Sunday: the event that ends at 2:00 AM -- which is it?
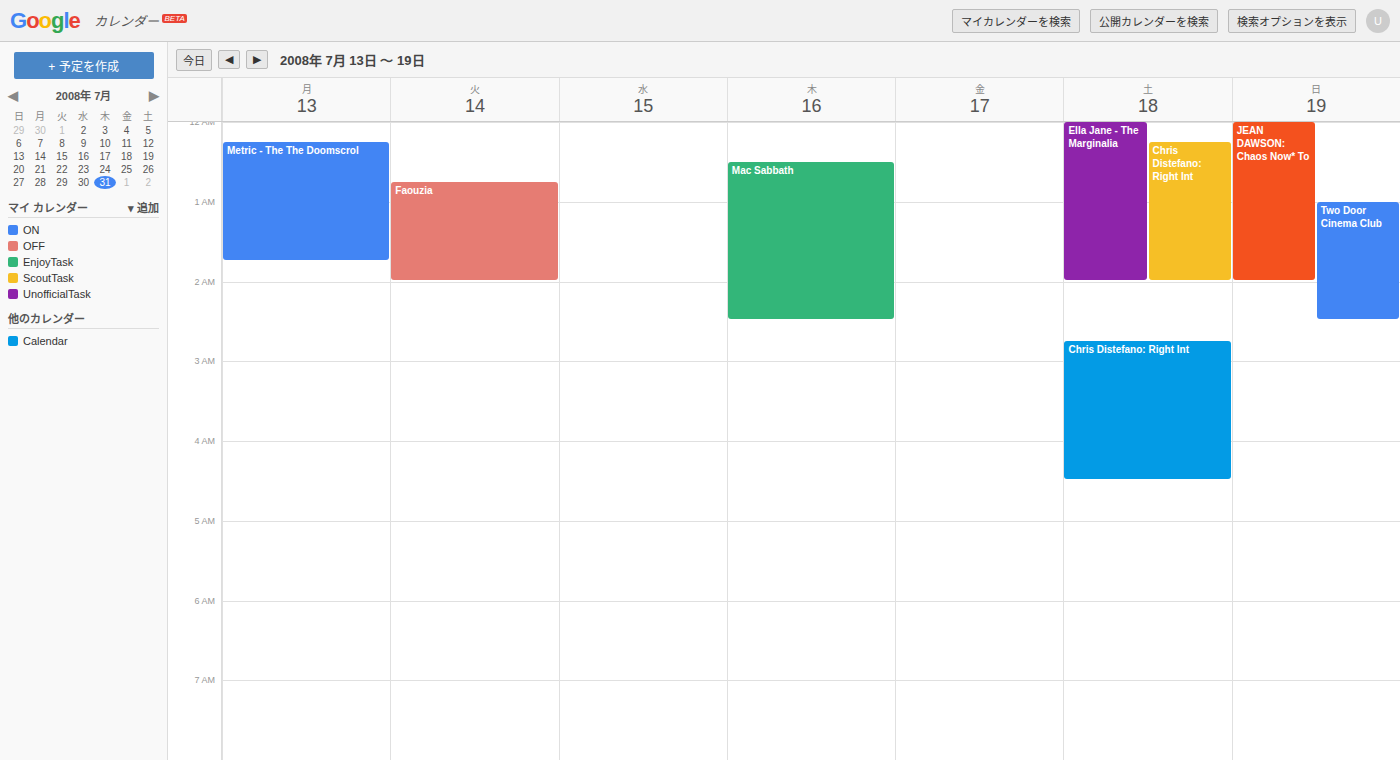
"JEAN DAWSON: Chaos Now* To"